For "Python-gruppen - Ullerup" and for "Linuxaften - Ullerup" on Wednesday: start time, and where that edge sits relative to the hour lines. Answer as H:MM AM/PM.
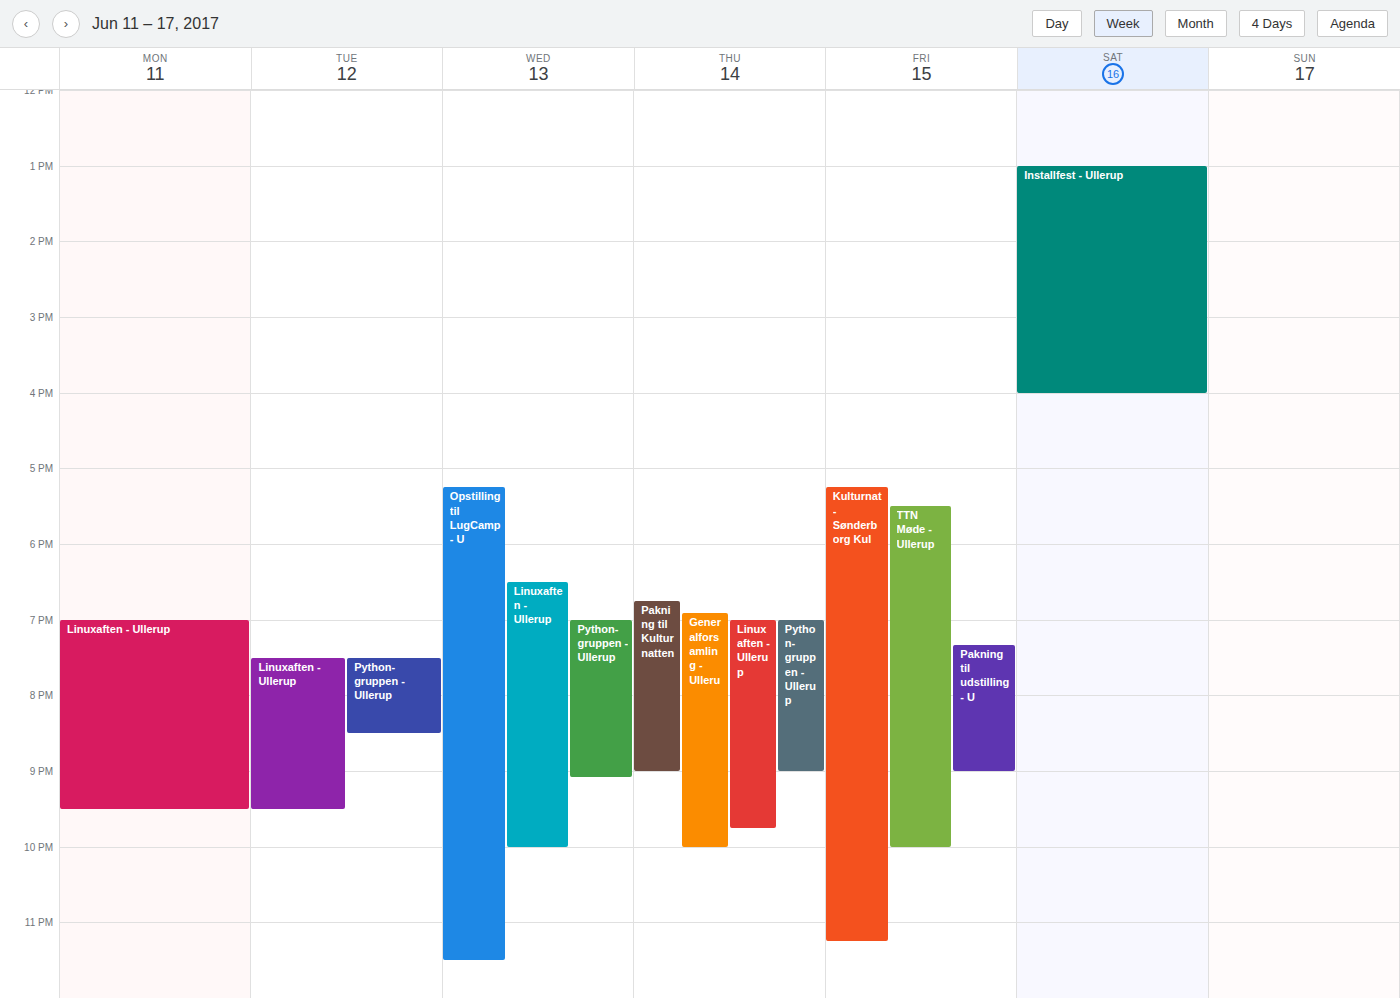
"Python-gruppen - Ullerup": 7:00 PM, exactly on the 7 PM line. "Linuxaften - Ullerup": 6:30 PM, halfway between the 6 PM and 7 PM lines.